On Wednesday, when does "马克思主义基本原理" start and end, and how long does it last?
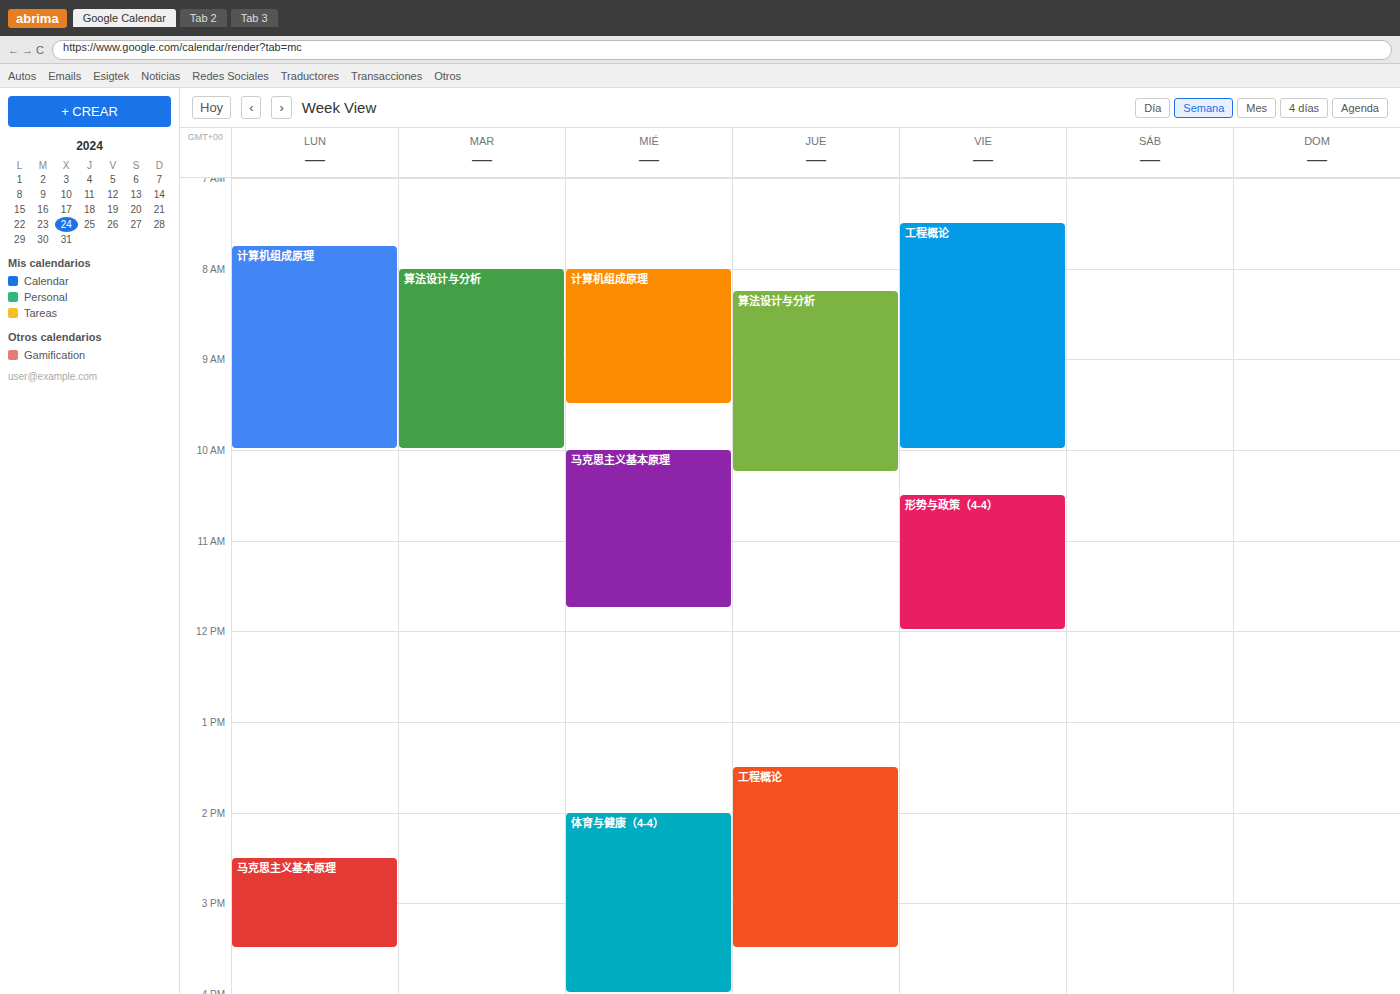
10:00 AM to 11:45 AM, 1 hour 45 minutes